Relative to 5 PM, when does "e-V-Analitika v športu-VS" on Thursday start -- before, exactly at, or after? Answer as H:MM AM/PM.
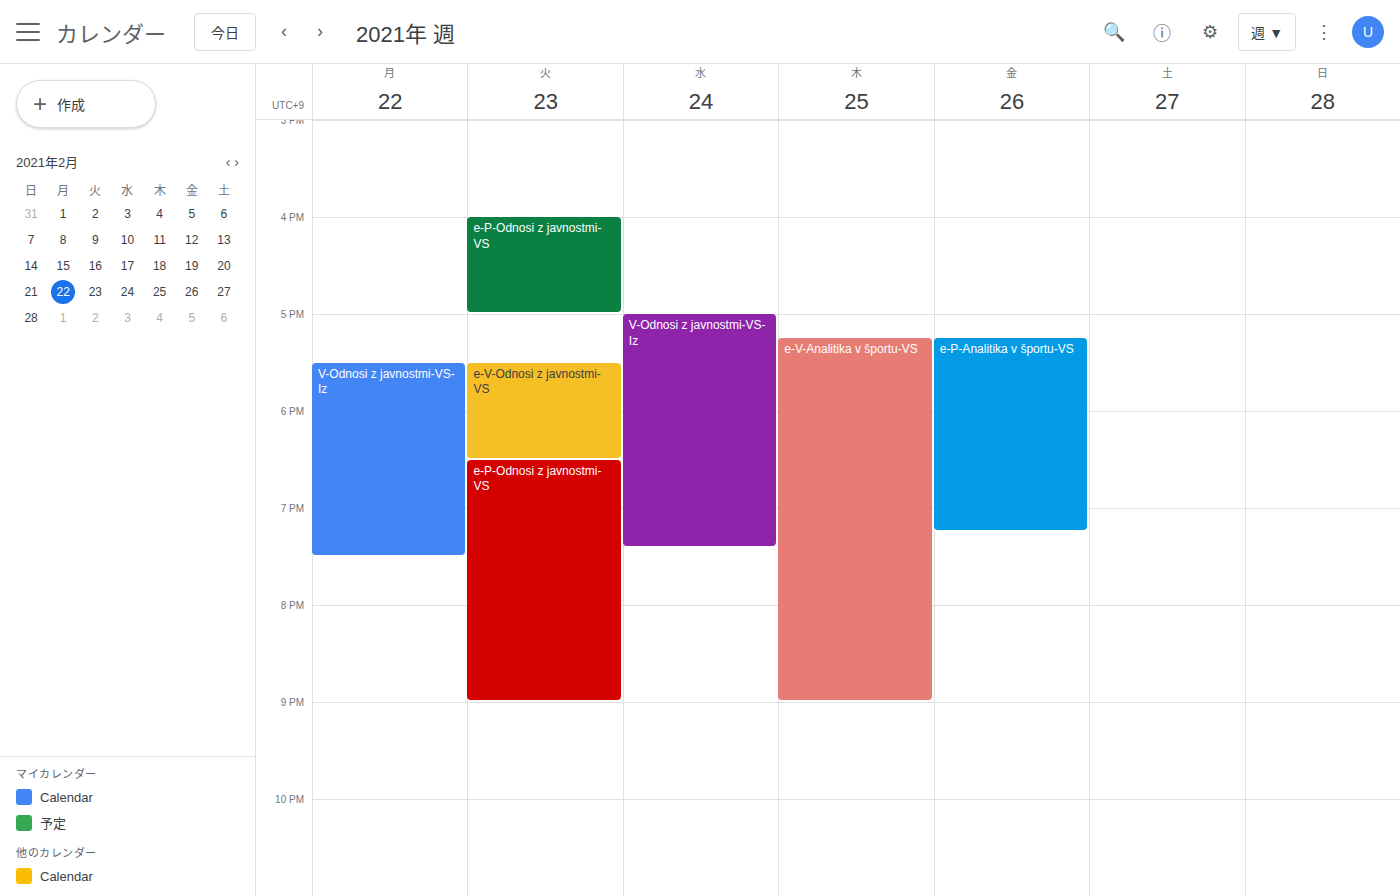
5:15 PM -- after 5 PM, 15 minutes below the 5 PM line.